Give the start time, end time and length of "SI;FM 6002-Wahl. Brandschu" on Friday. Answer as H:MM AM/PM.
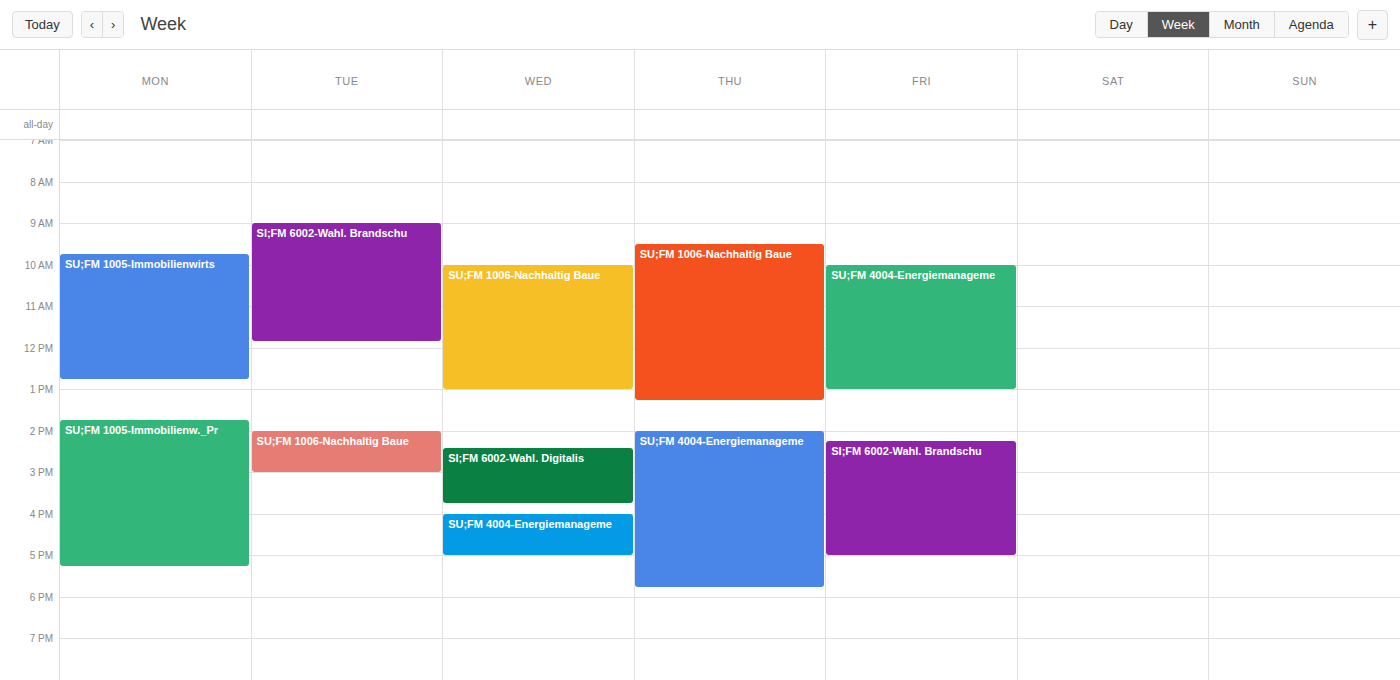
2:15 PM to 5:00 PM, 2 hours 45 minutes